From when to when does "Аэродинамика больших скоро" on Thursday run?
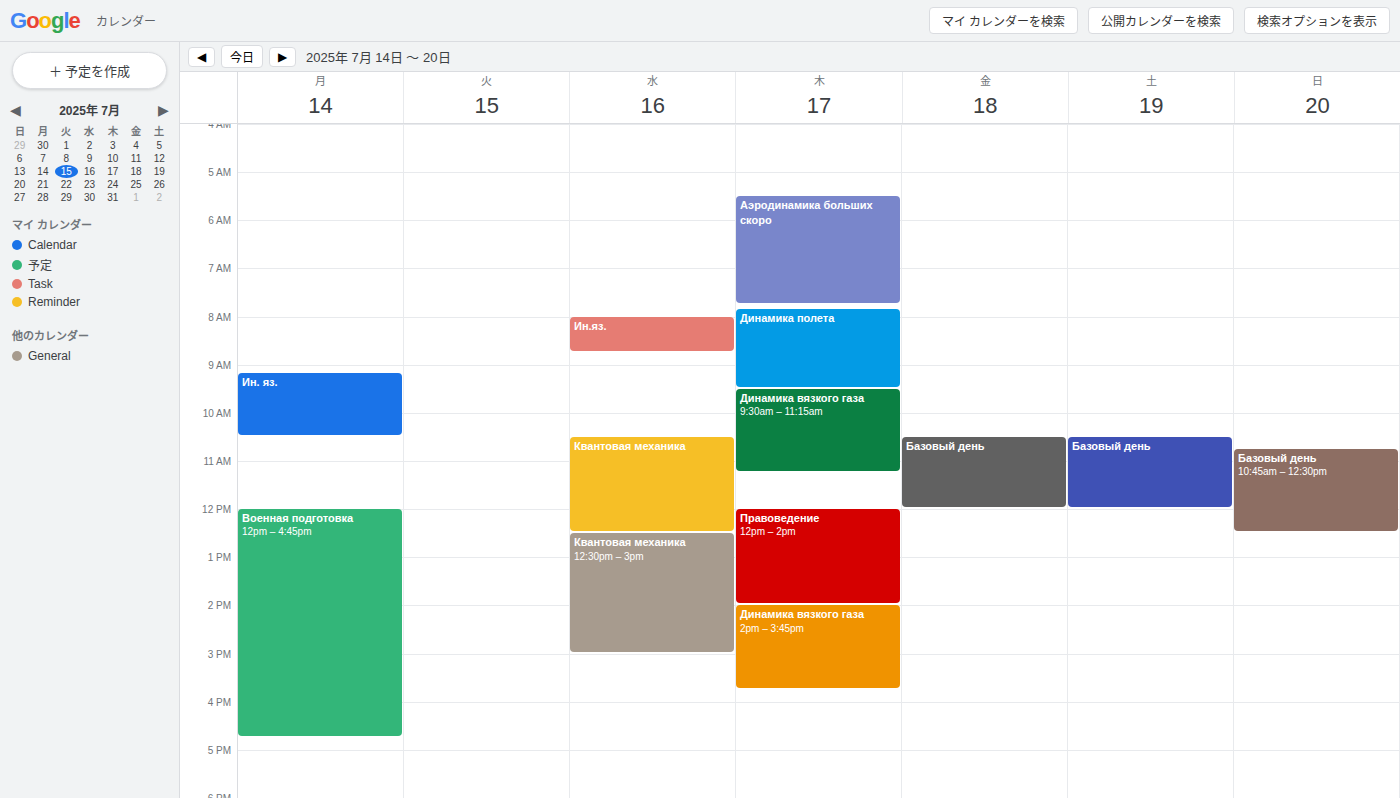
05:30 to 07:45